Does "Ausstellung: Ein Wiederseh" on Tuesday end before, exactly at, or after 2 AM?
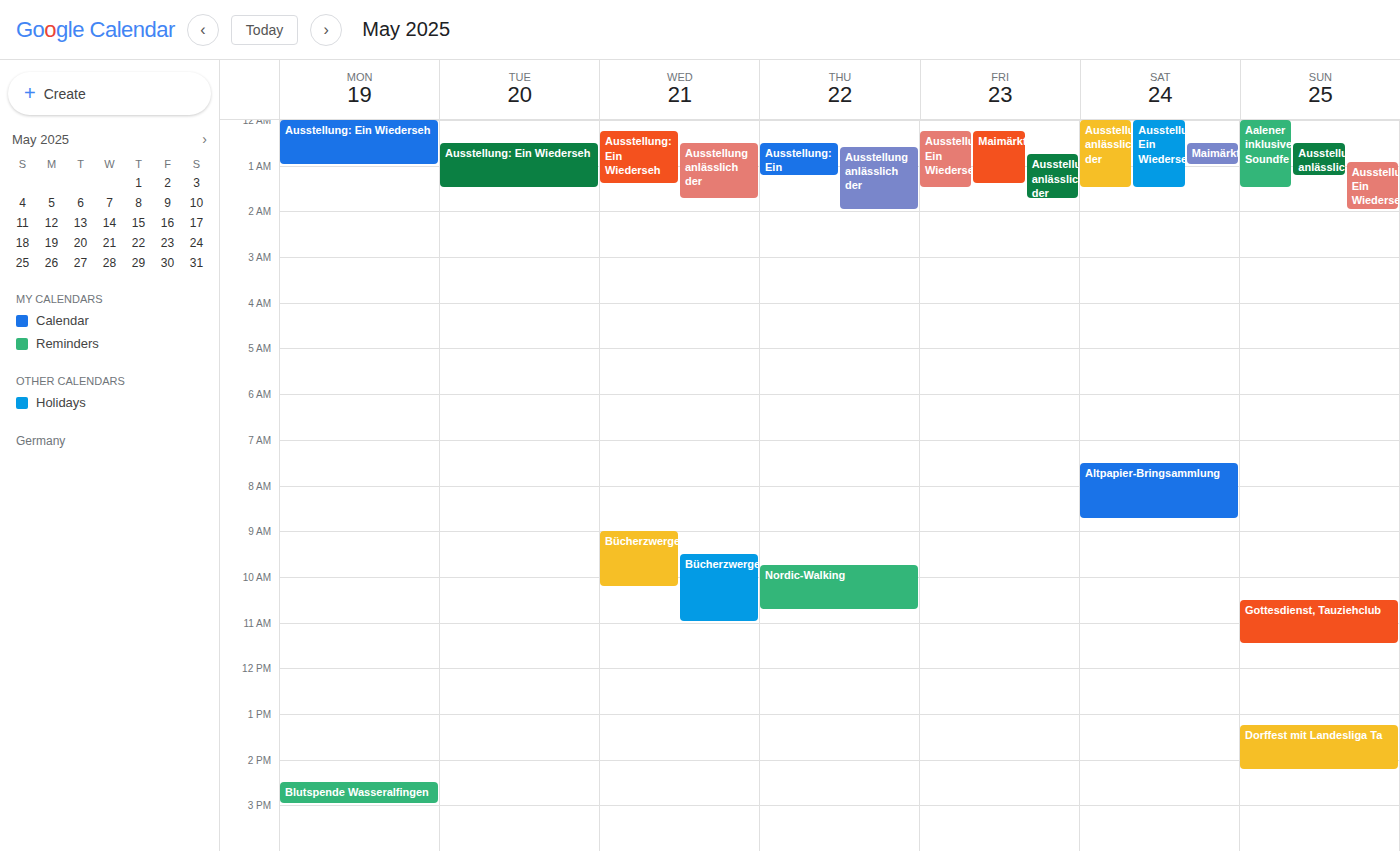
1:30 AM -- before 2 AM, 30 minutes above the 2 AM line.